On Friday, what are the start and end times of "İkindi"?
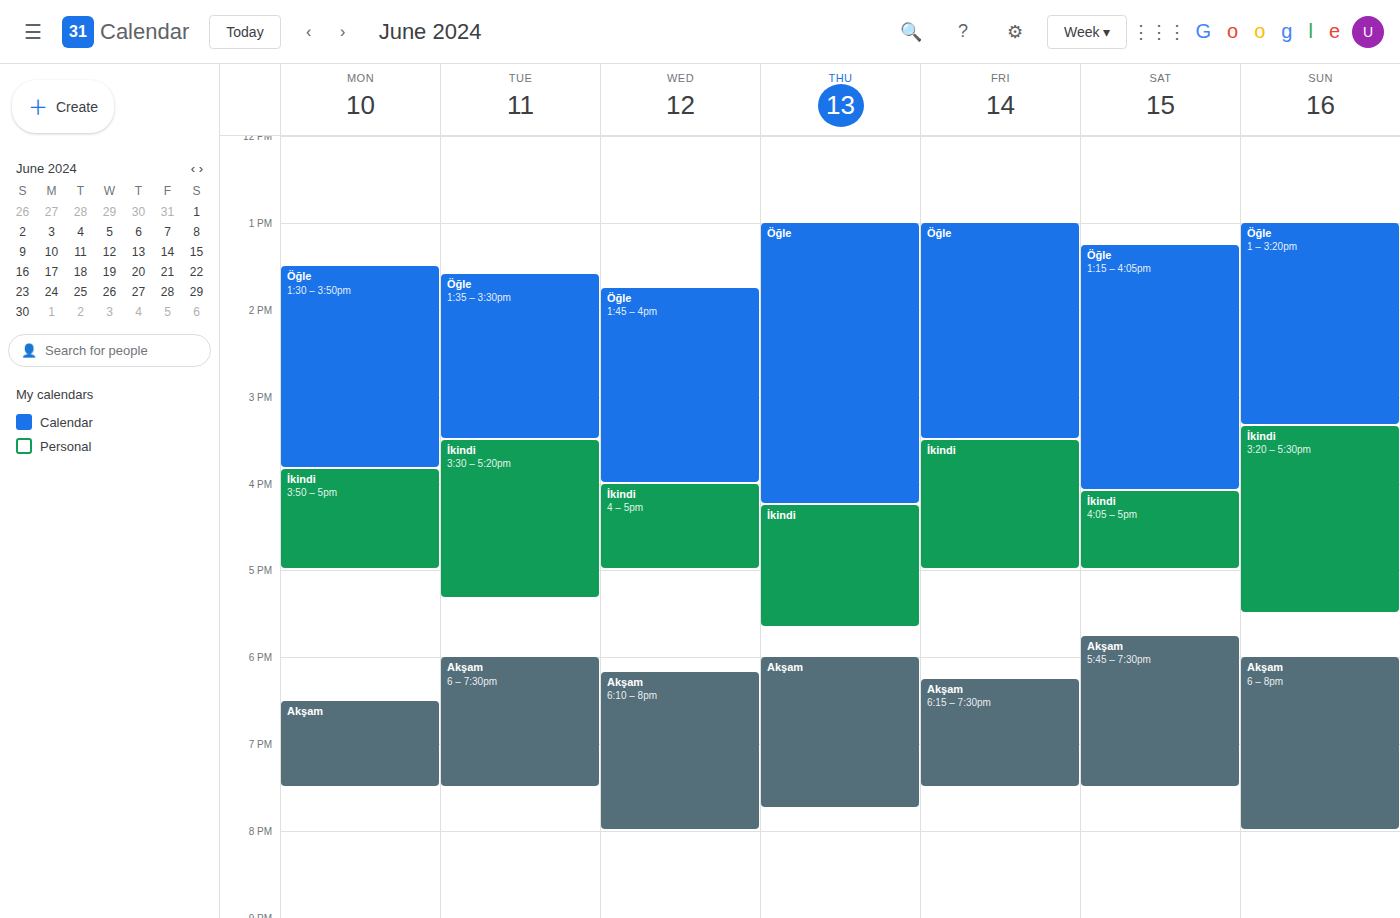
3:30 PM to 5:00 PM